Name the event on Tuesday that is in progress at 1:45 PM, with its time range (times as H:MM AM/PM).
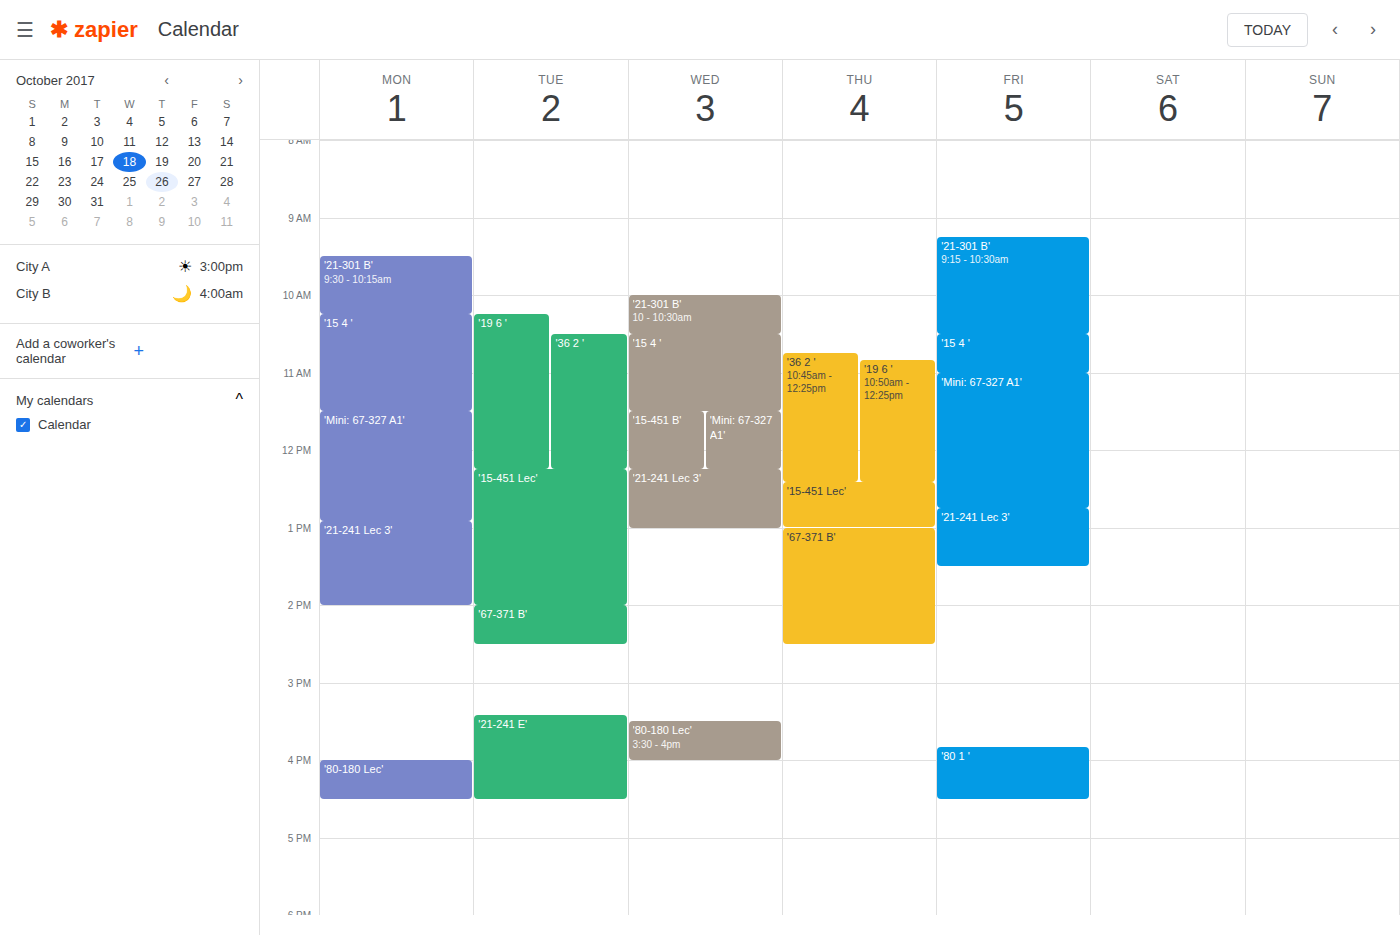
"'15-451 Lec'", 12:15 PM to 2:00 PM